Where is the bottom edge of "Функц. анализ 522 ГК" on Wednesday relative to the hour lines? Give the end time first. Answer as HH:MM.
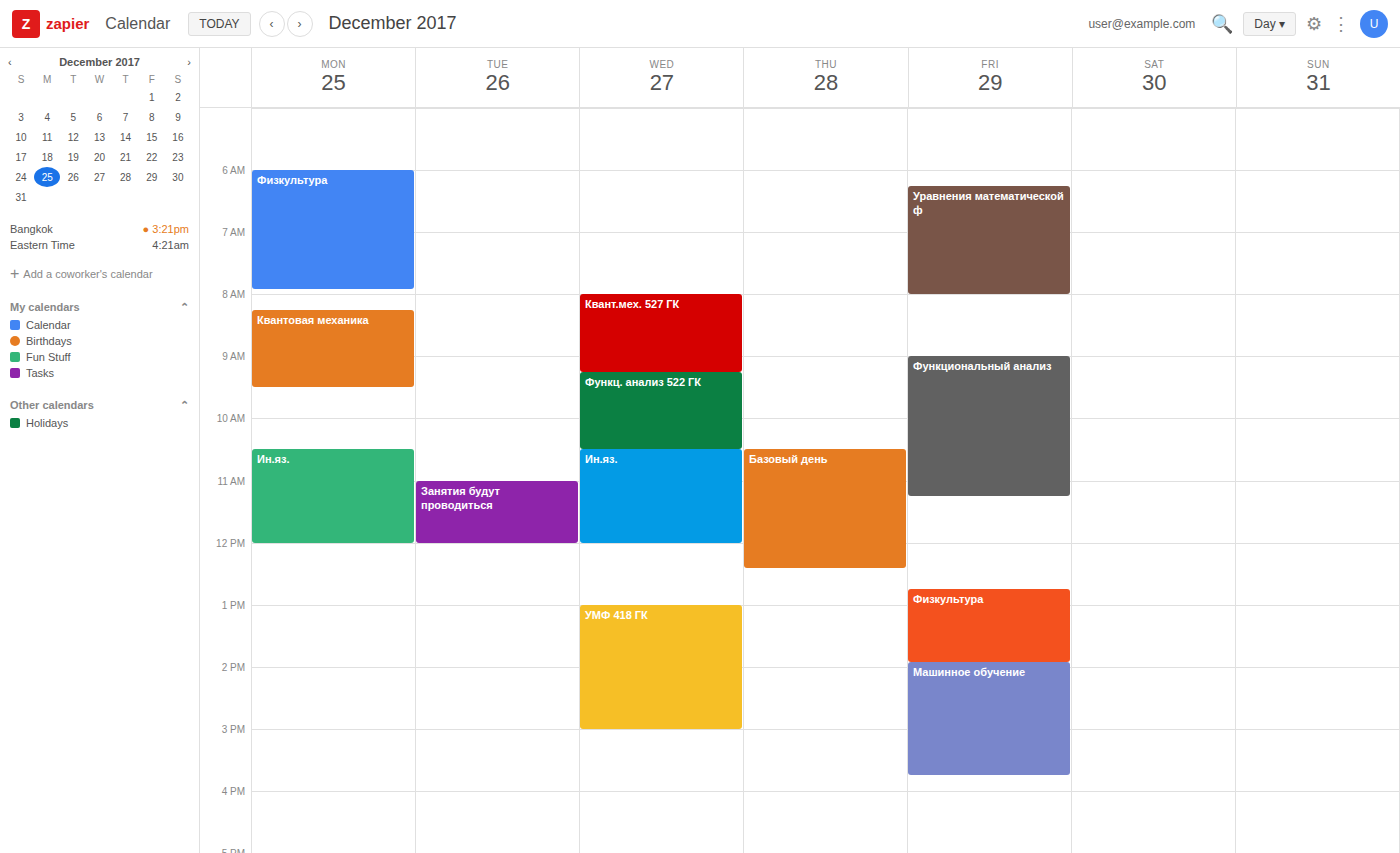
10:30 -- halfway between the 10:00 and 11:00 lines.